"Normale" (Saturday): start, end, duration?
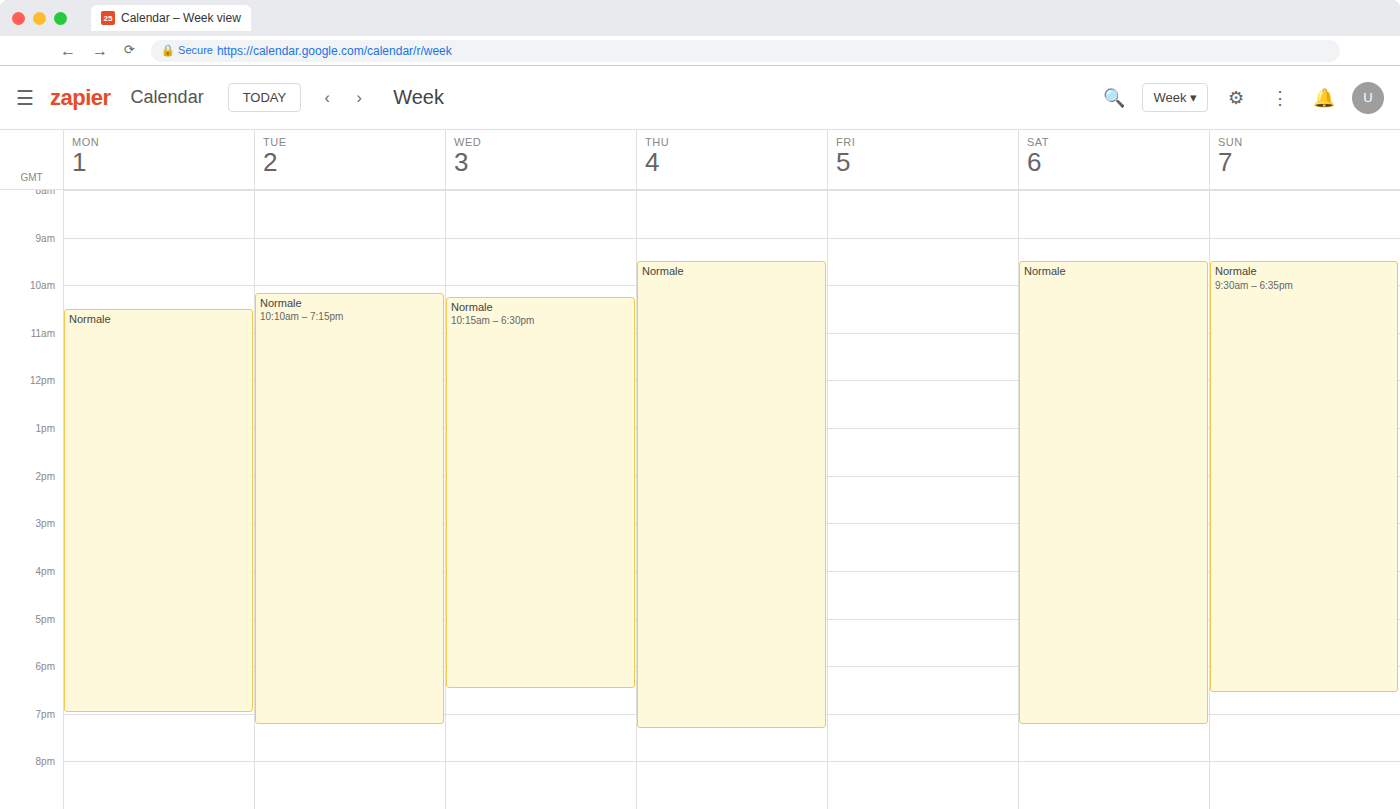
9:30 AM to 7:15 PM, 9 hours 45 minutes